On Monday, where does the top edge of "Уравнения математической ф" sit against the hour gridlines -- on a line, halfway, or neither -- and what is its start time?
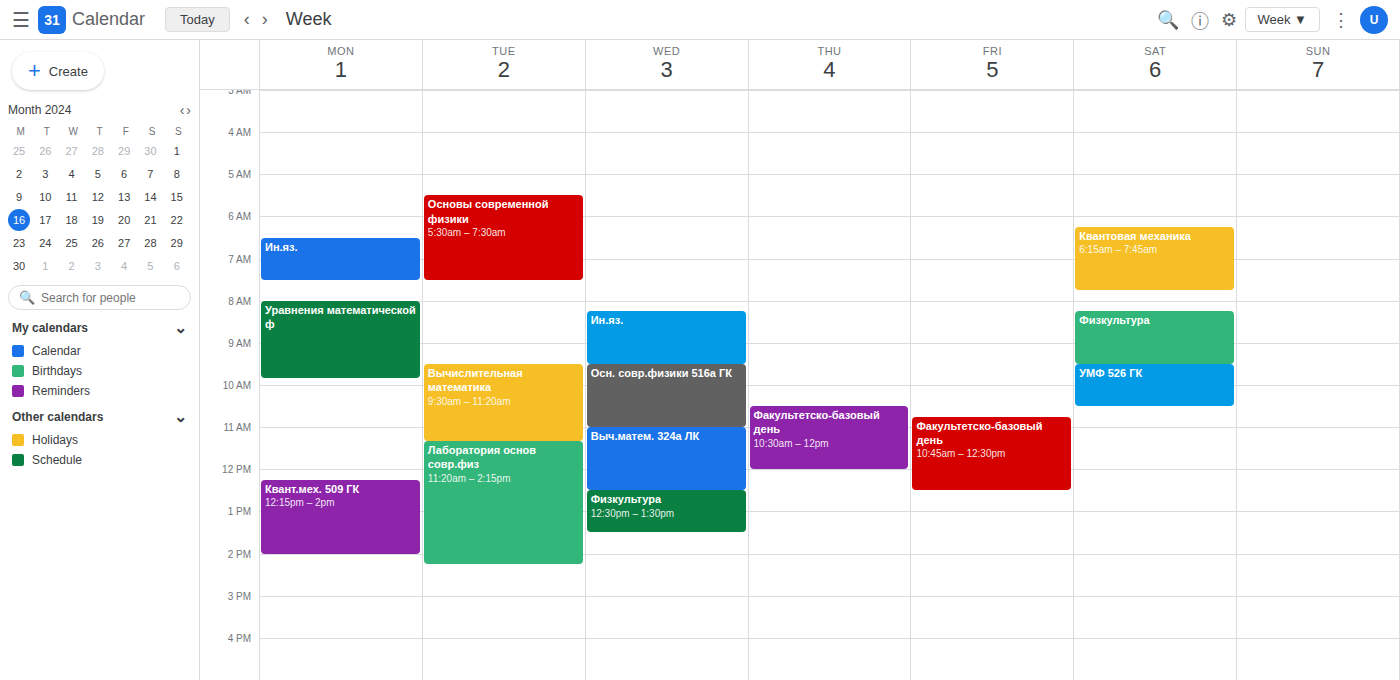
8:00 AM -- exactly on the 8 AM line.